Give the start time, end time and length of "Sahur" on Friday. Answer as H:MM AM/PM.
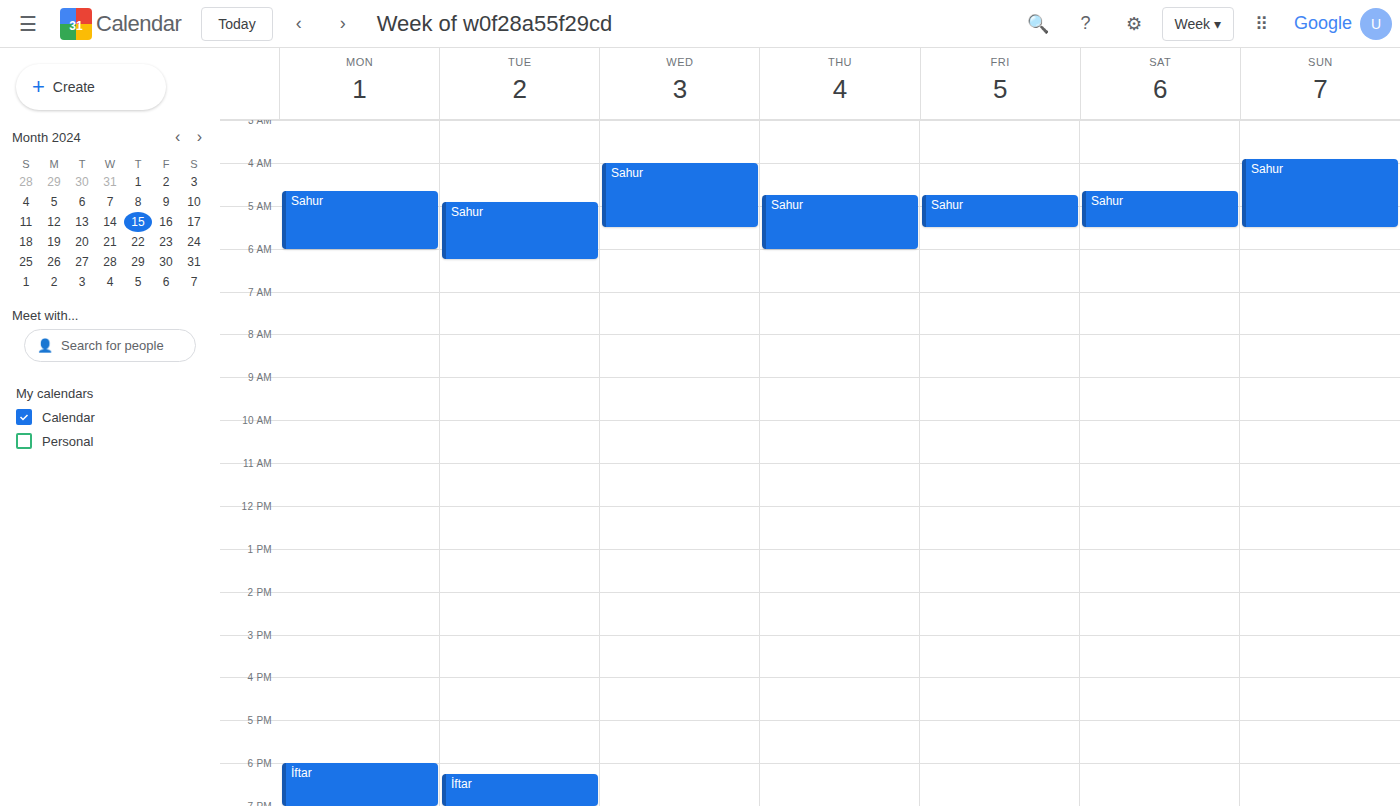
4:45 AM to 5:30 AM, 45 minutes